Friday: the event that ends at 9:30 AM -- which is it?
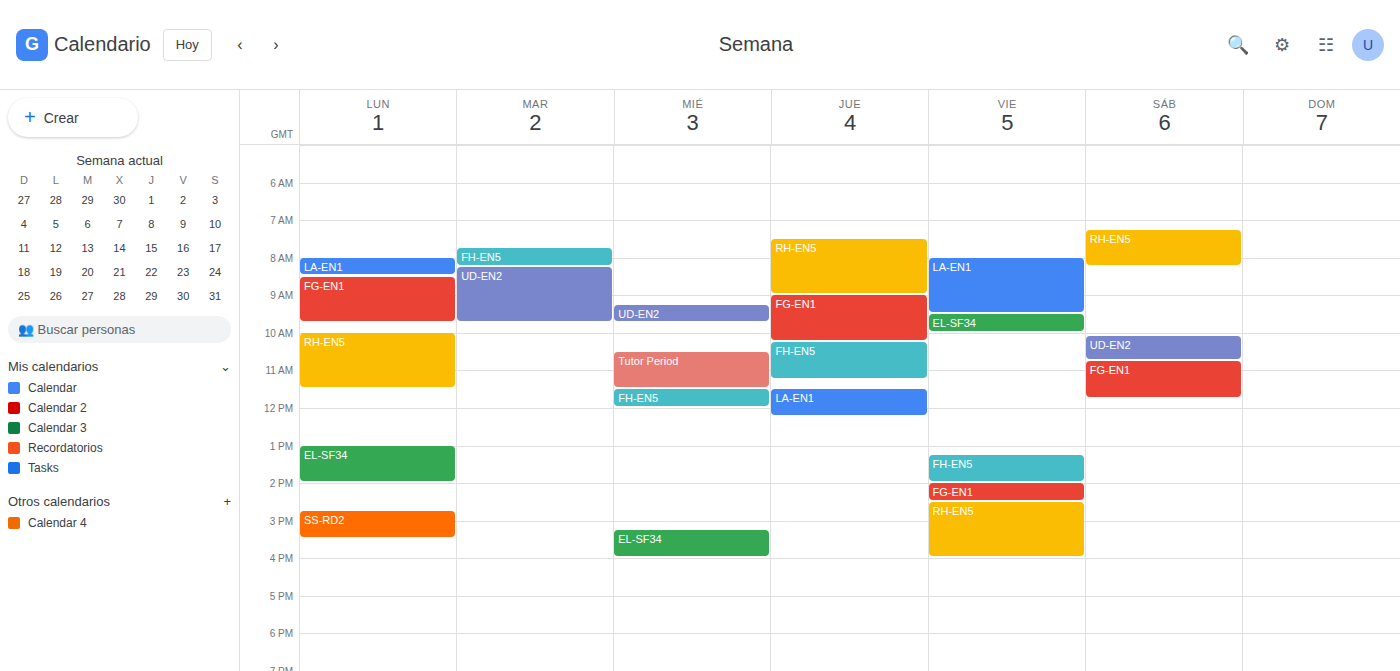
"LA-EN1"